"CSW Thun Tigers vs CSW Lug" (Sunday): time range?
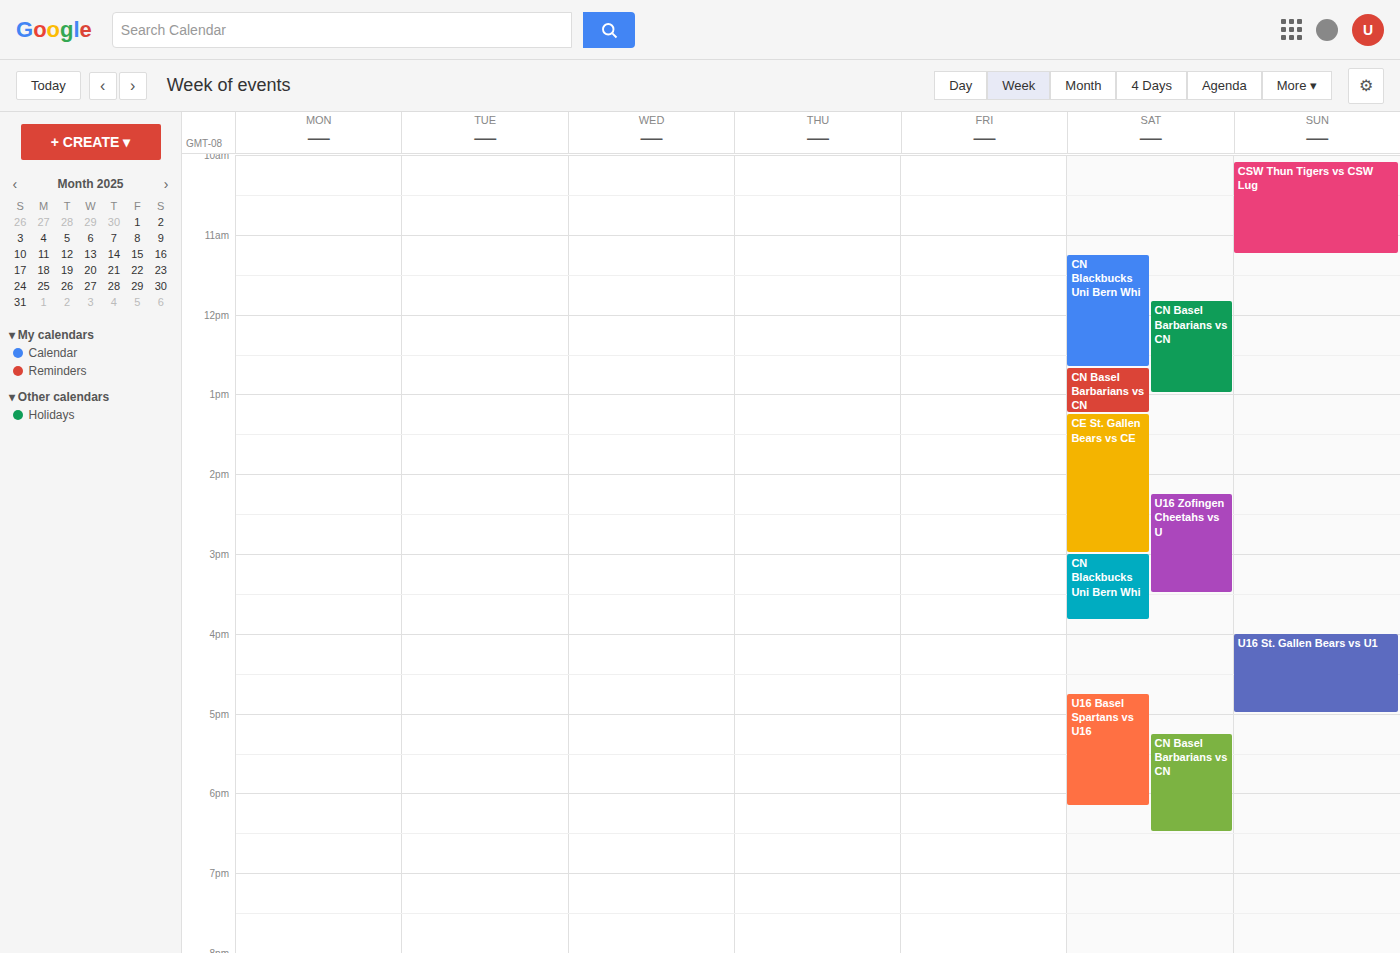
10:05 AM to 11:15 AM